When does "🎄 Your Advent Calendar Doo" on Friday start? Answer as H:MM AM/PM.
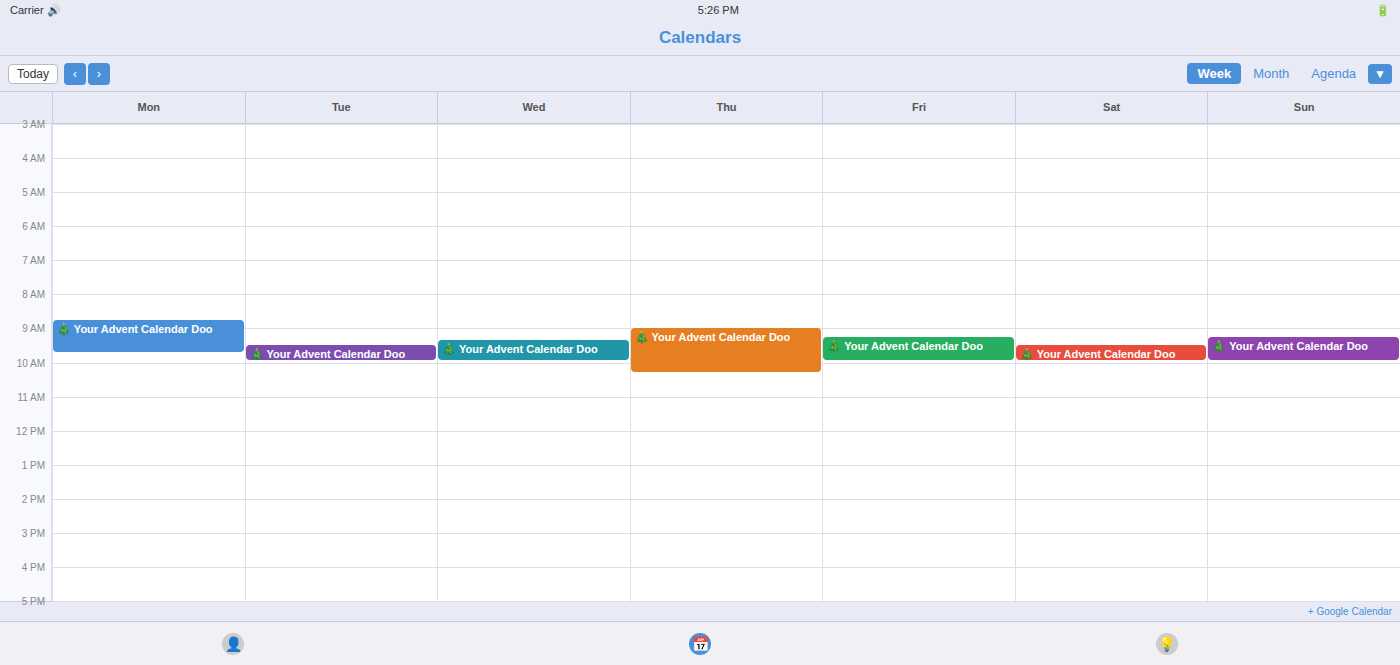
9:15 AM